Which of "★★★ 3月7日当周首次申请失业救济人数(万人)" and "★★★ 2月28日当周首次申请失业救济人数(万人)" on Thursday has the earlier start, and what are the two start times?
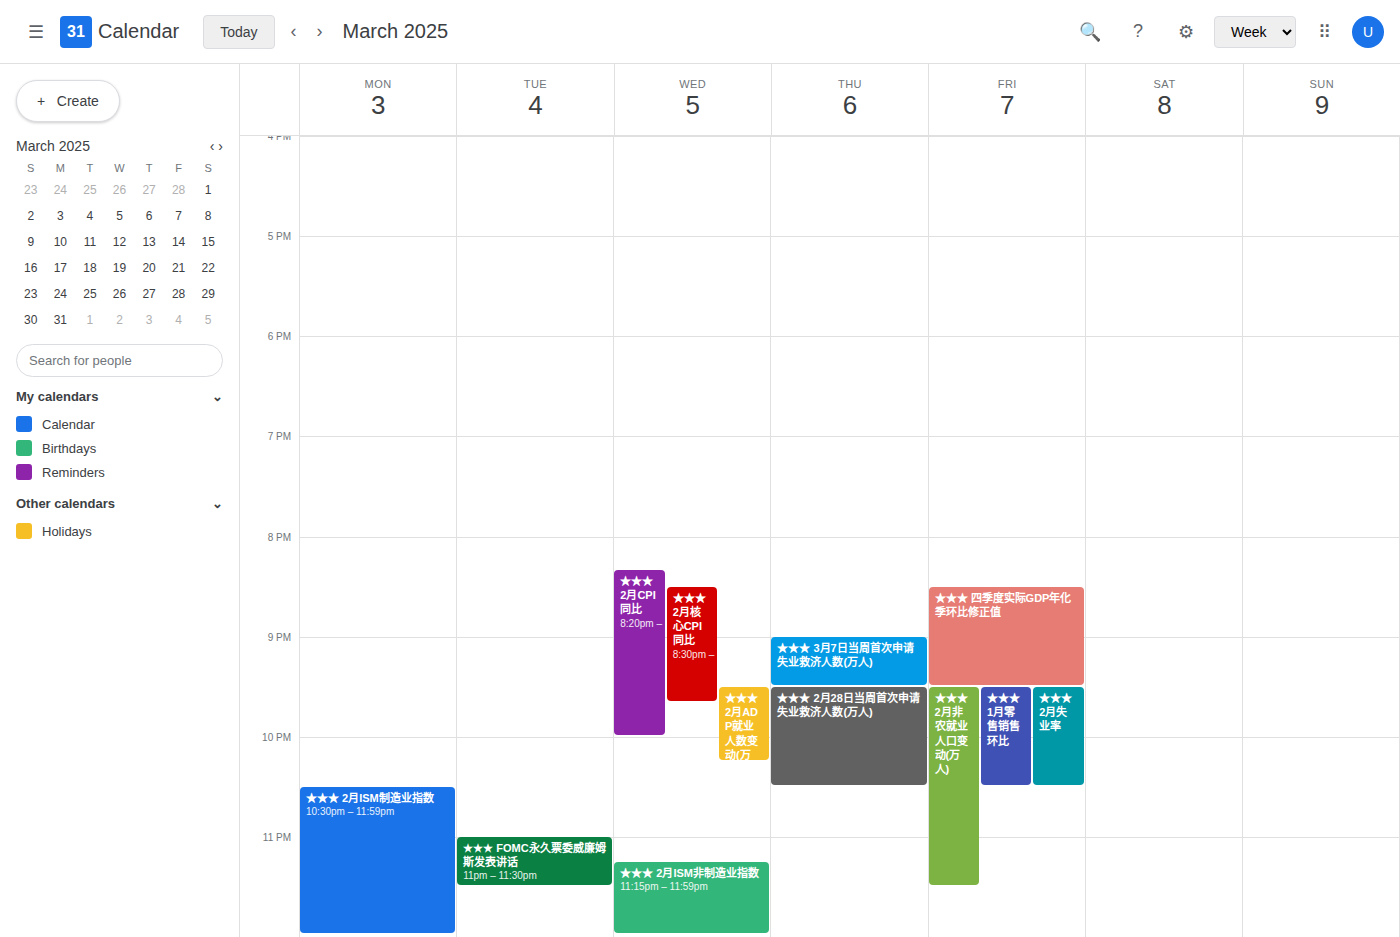
"★★★ 3月7日当周首次申请失业救济人数(万人)" 21:00; "★★★ 2月28日当周首次申请失业救济人数(万人)" 21:30.